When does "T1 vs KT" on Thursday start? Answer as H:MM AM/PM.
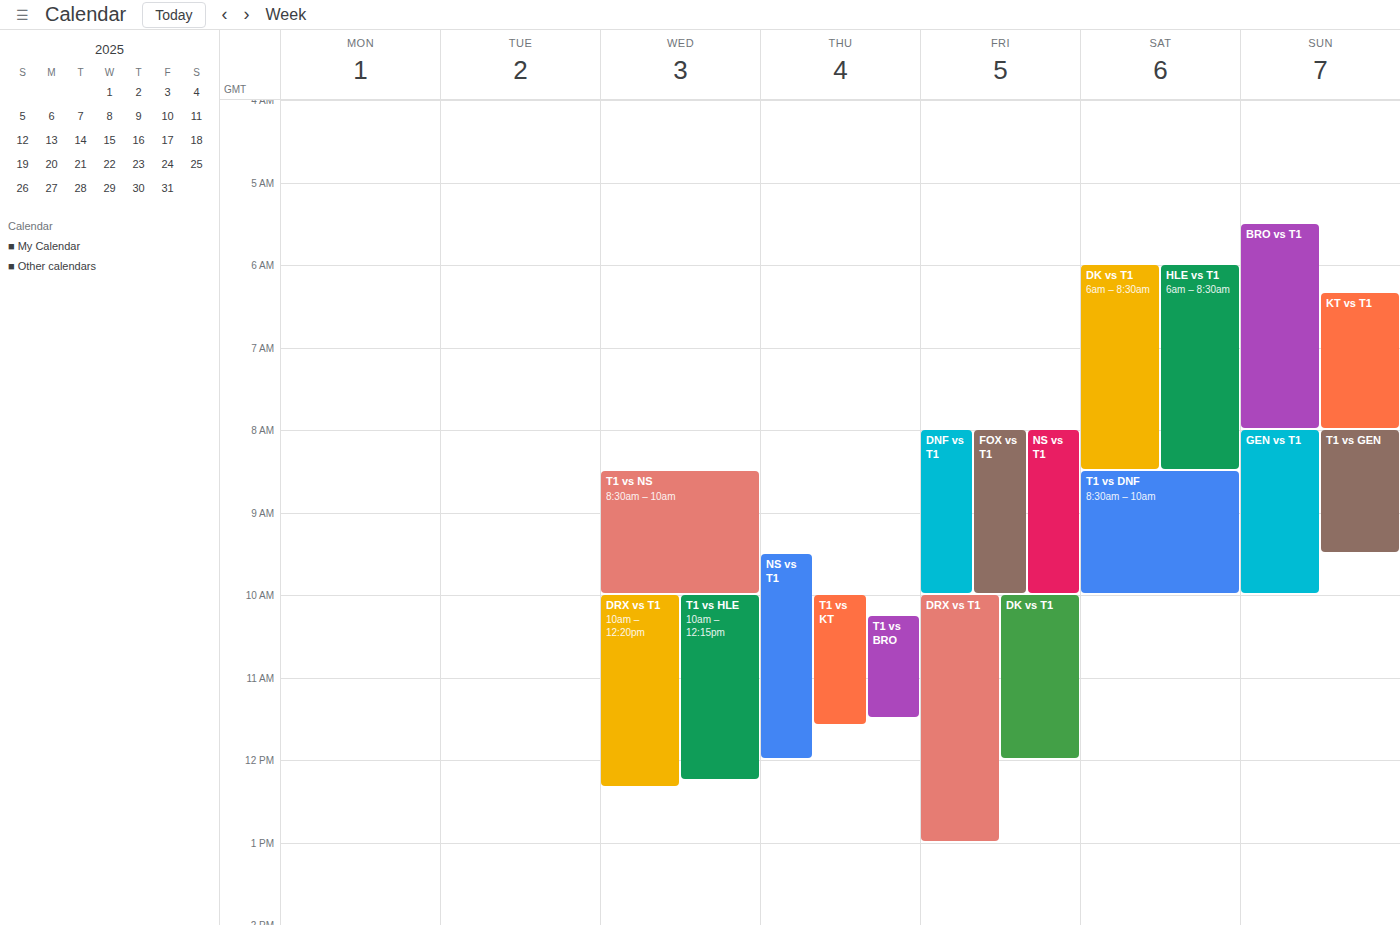
10:00 AM